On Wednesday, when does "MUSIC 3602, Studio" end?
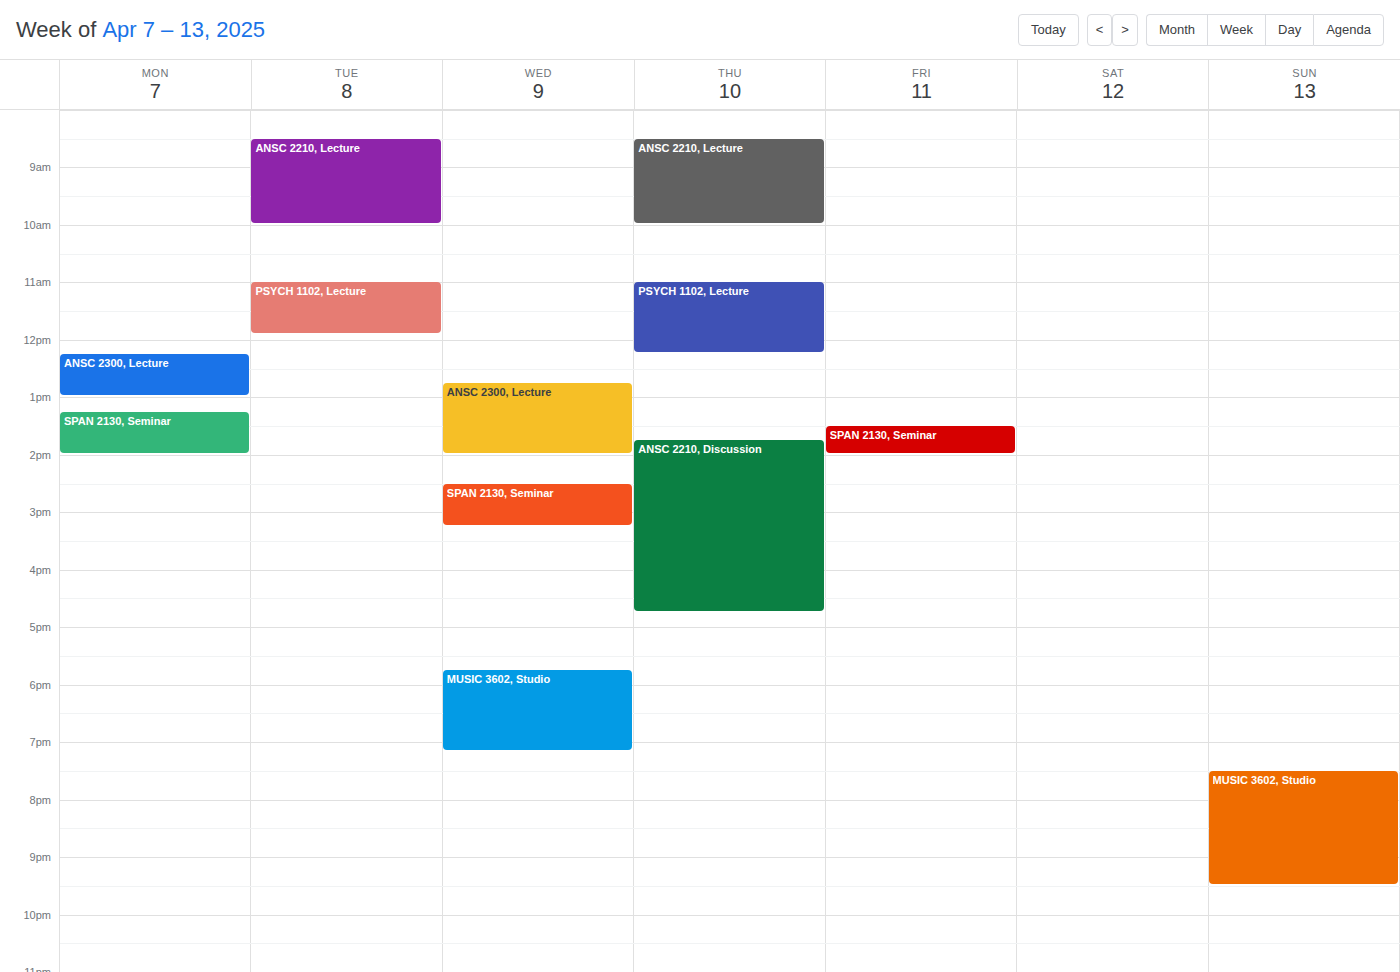
7:10 PM